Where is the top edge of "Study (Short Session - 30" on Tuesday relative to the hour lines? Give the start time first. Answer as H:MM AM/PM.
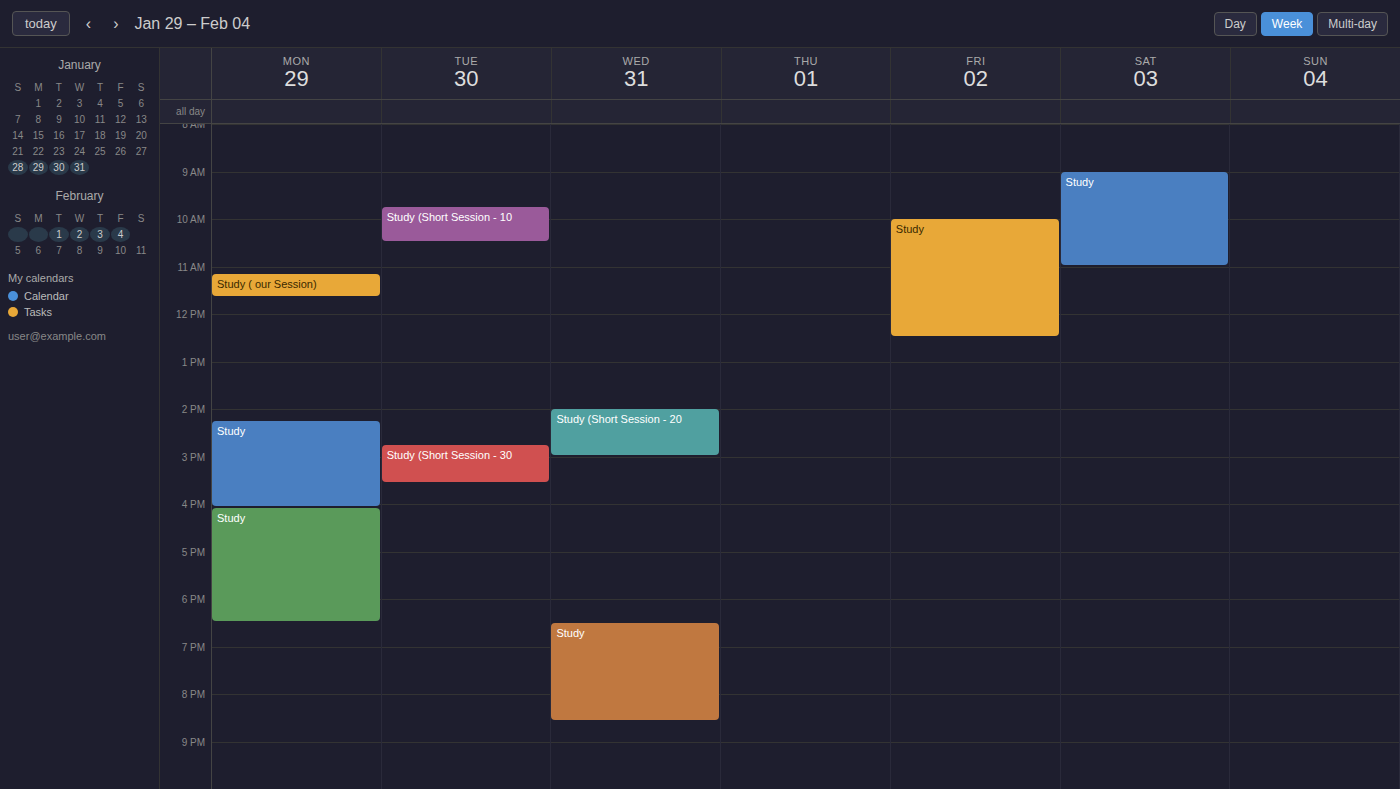
2:45 PM -- neither: three quarters of the way from the 2 PM line to the 3 PM line.